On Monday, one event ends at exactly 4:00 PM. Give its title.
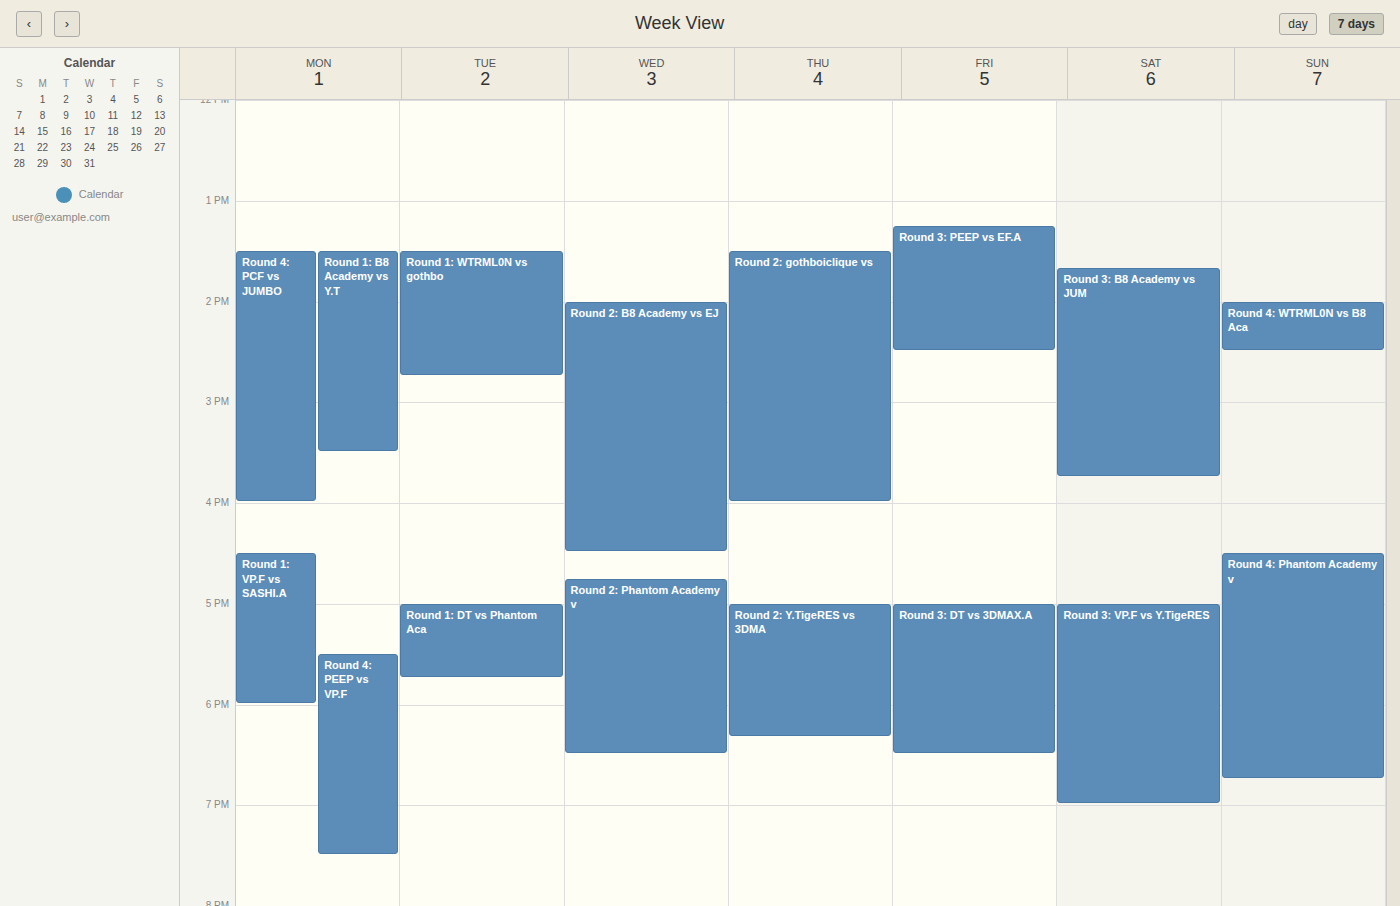
"Round 4: PCF vs JUMBO"